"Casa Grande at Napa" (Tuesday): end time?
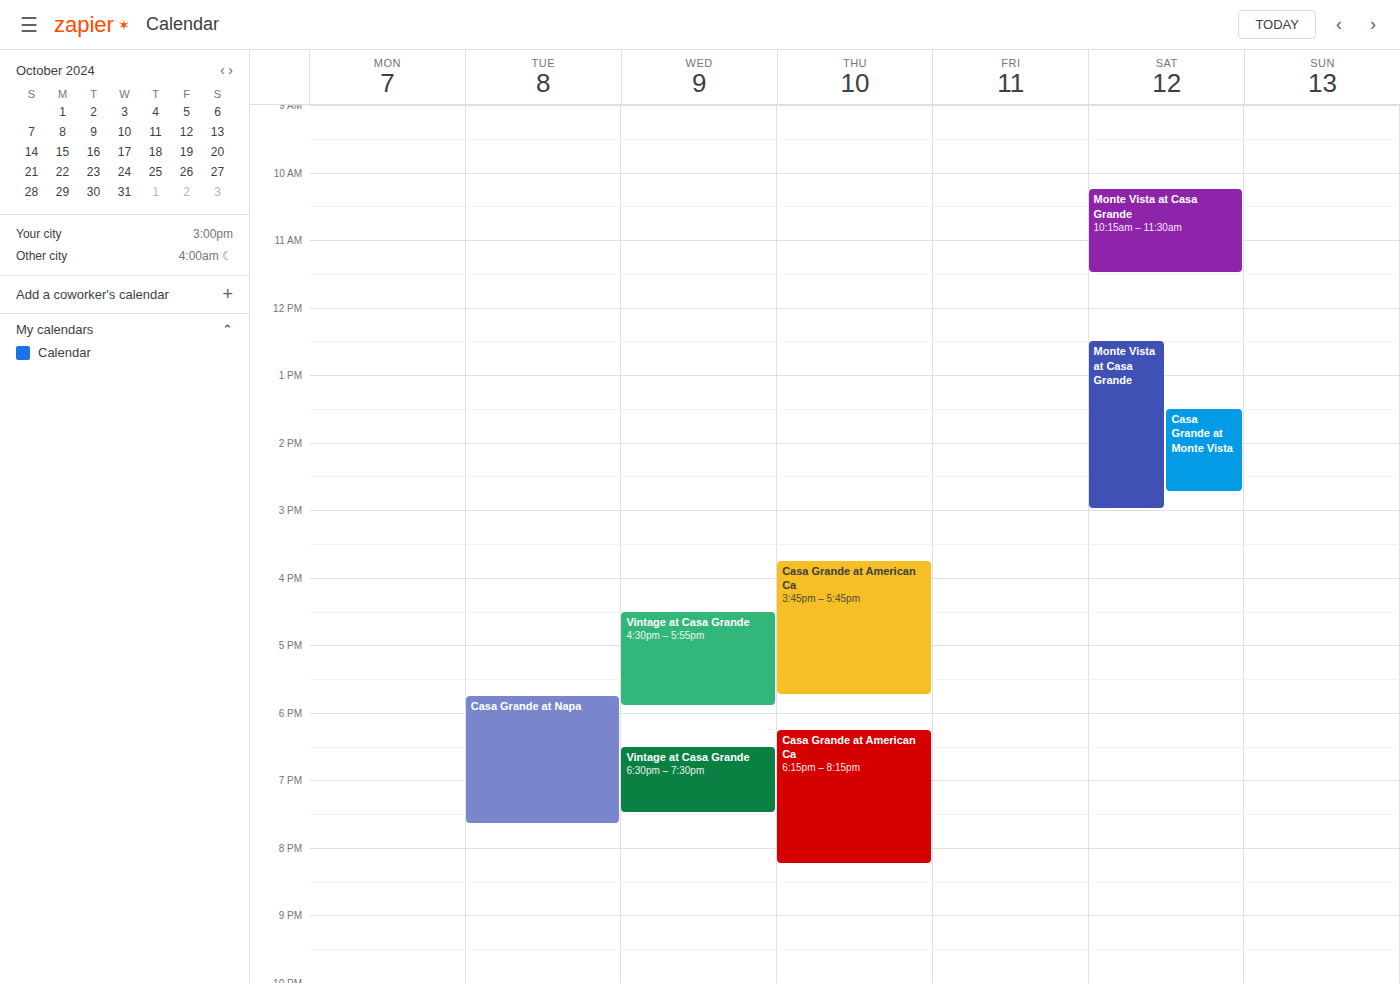
7:40 PM